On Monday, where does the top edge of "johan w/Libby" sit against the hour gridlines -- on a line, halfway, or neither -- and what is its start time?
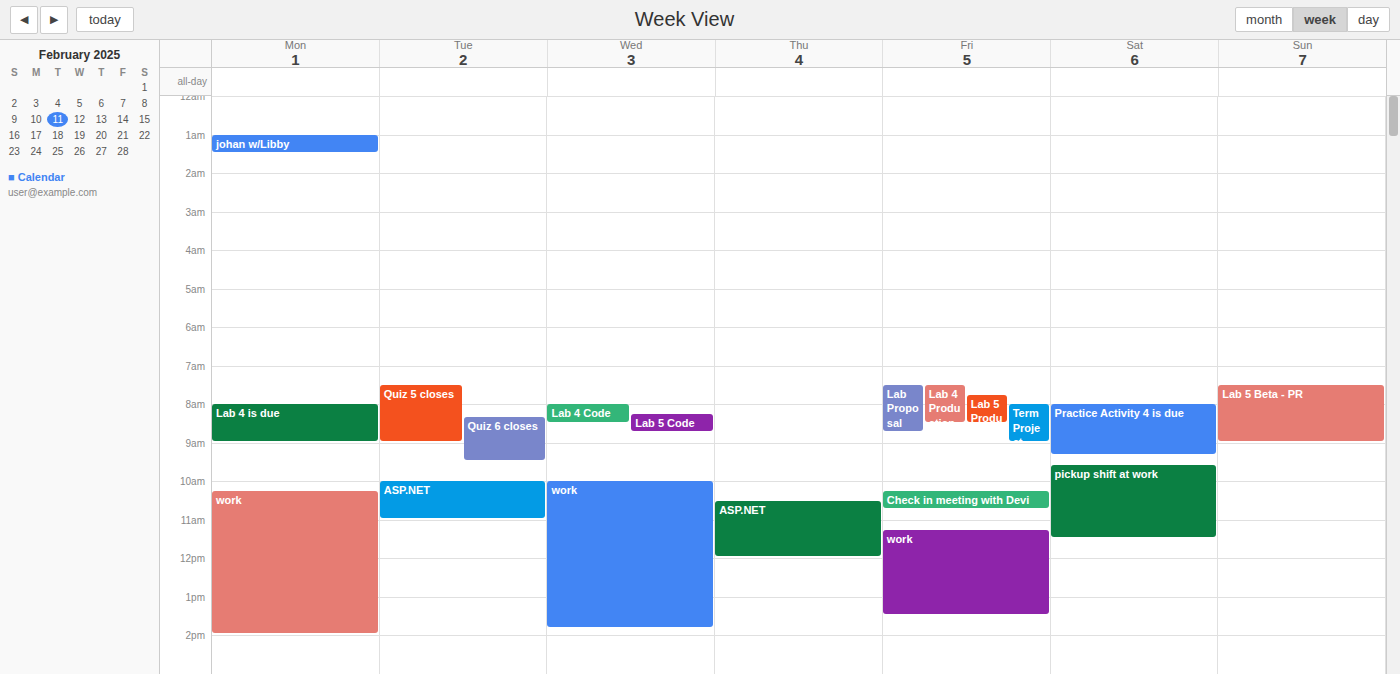
1:00 AM -- exactly on the 1 AM line.